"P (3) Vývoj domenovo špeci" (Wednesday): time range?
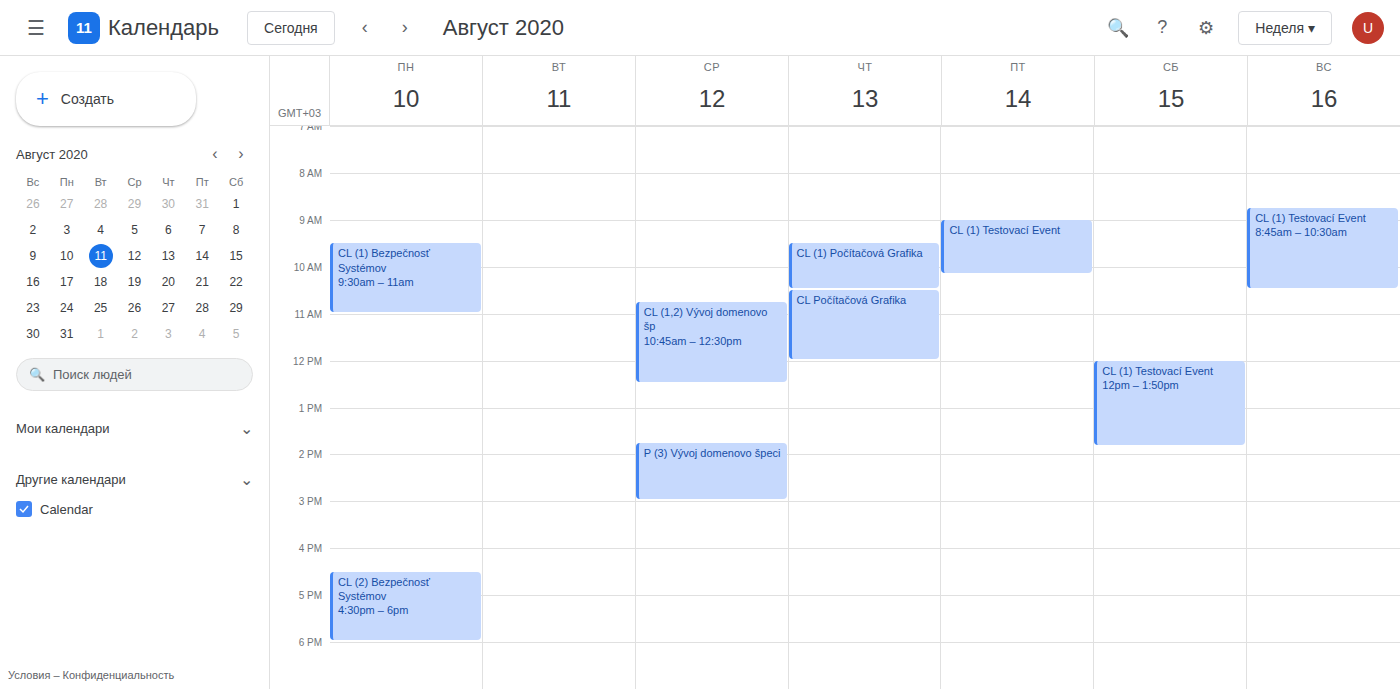
1:45 PM to 3:00 PM